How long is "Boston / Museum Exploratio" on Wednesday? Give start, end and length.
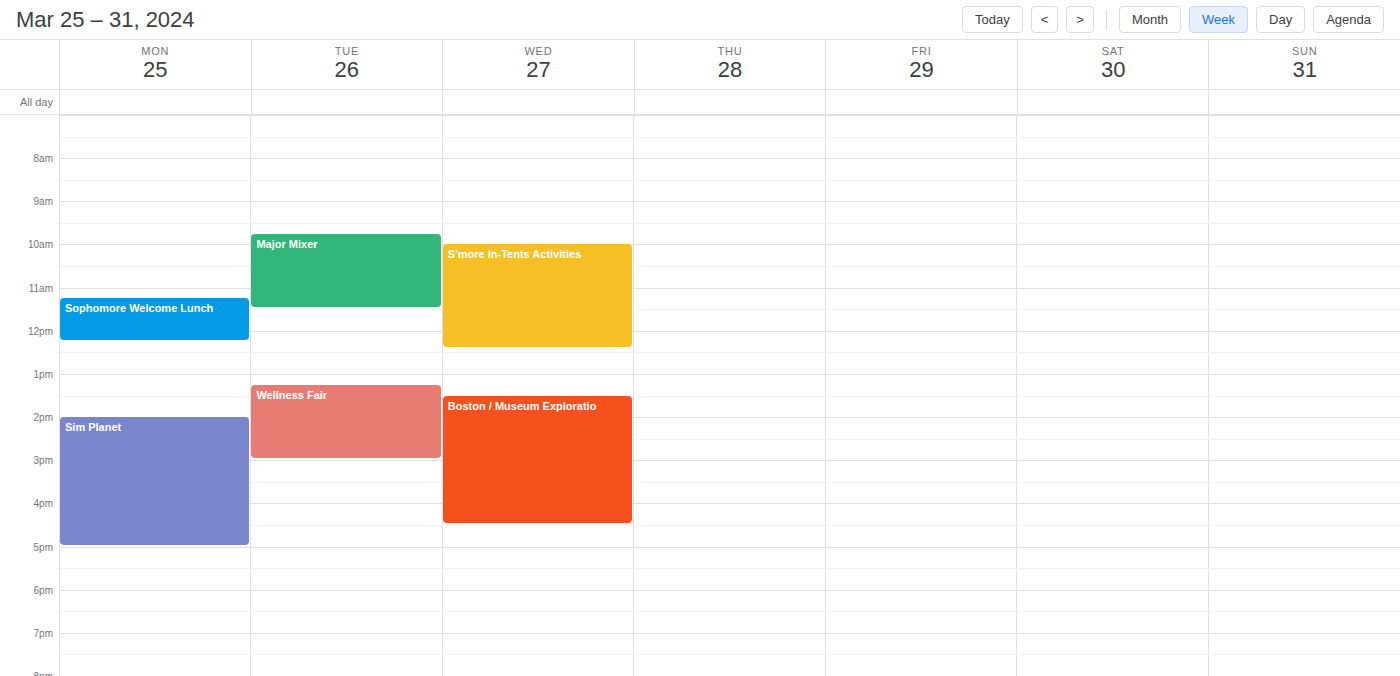
1:30 PM to 4:30 PM, 3 hours